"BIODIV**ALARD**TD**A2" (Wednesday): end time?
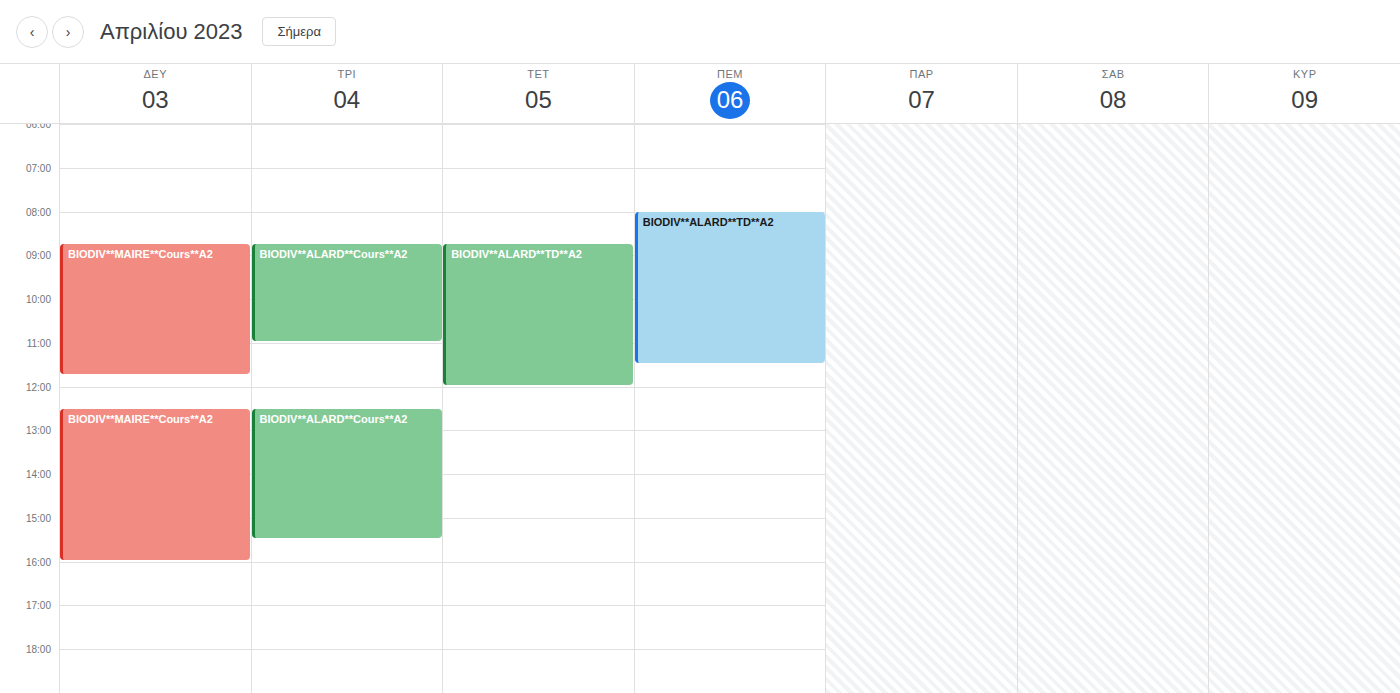
12:00 PM